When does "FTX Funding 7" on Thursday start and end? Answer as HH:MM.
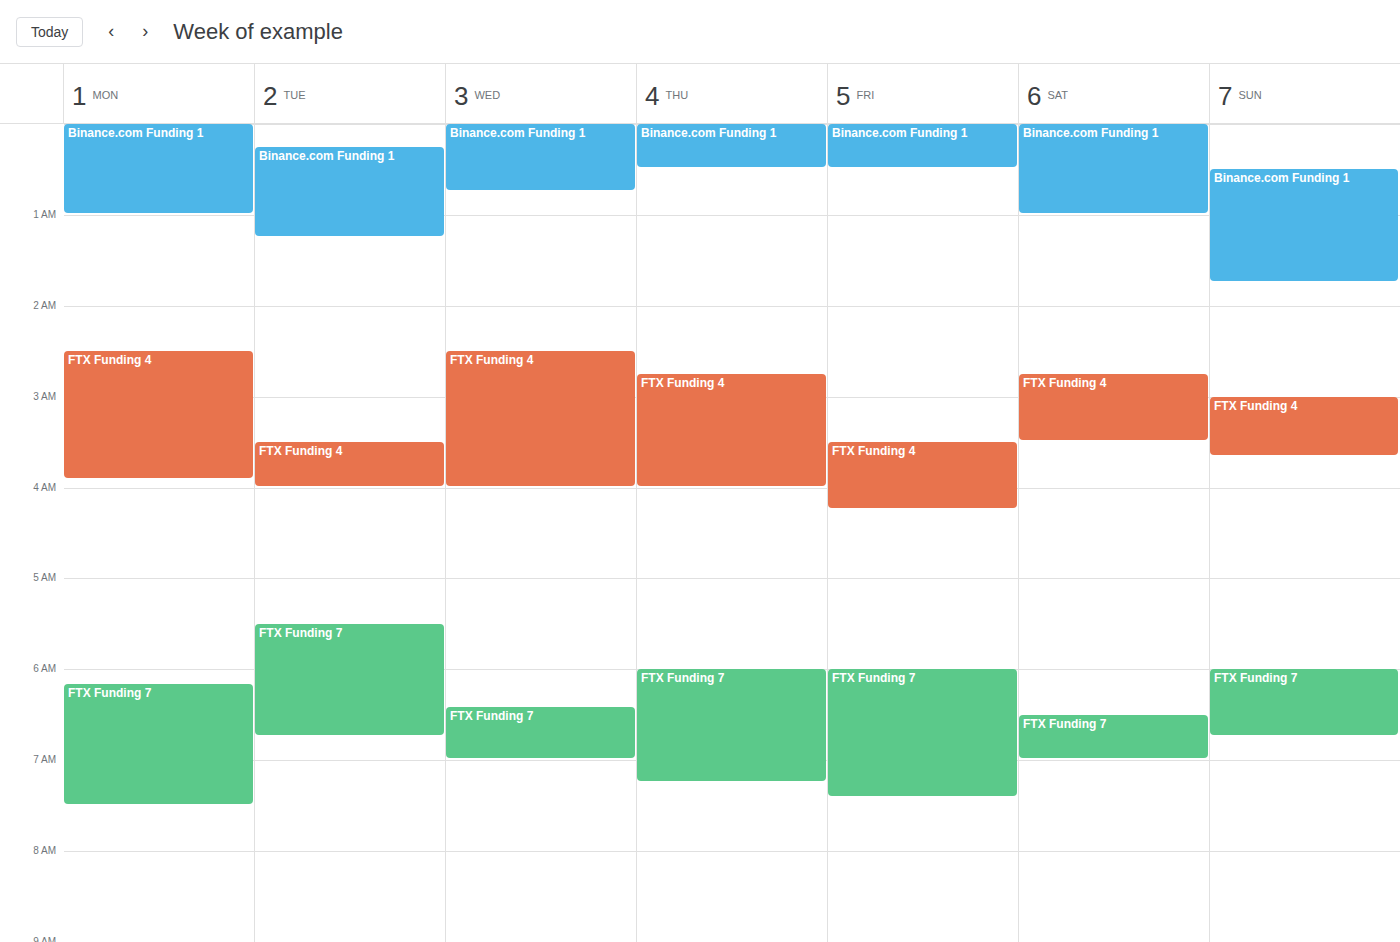
06:00 to 07:15